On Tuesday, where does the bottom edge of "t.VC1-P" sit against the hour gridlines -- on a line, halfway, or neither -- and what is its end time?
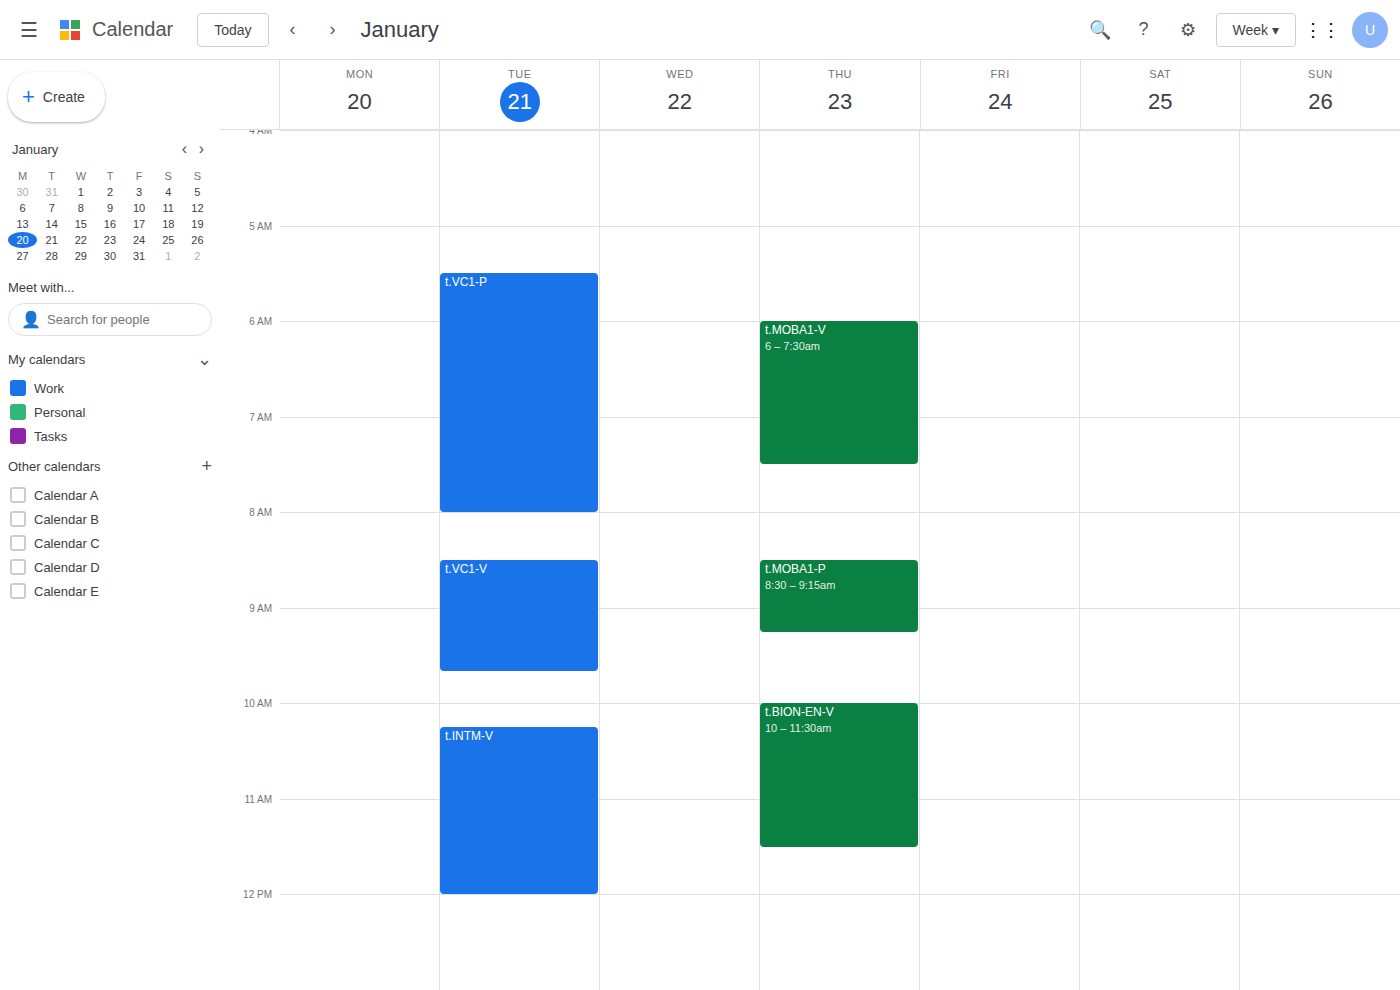
8:00 AM -- exactly on the 8 AM line.